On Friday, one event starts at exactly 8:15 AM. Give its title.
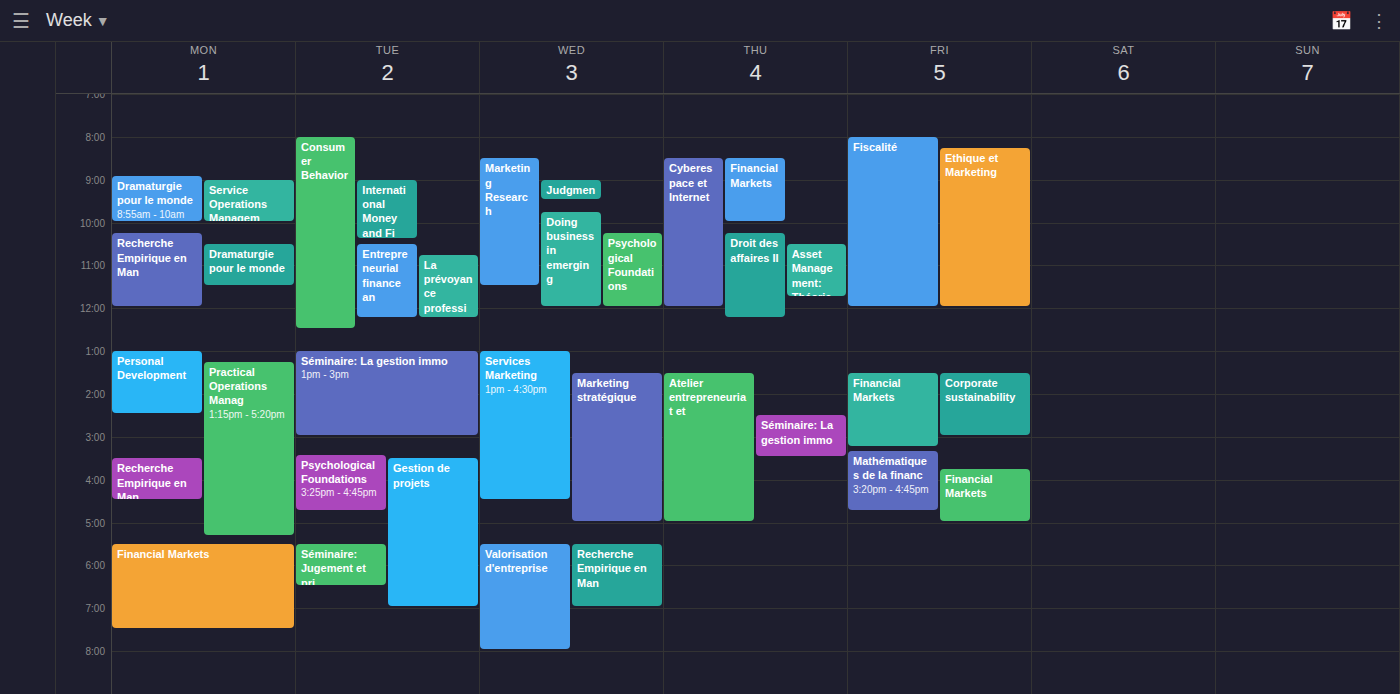
"Ethique et Marketing"